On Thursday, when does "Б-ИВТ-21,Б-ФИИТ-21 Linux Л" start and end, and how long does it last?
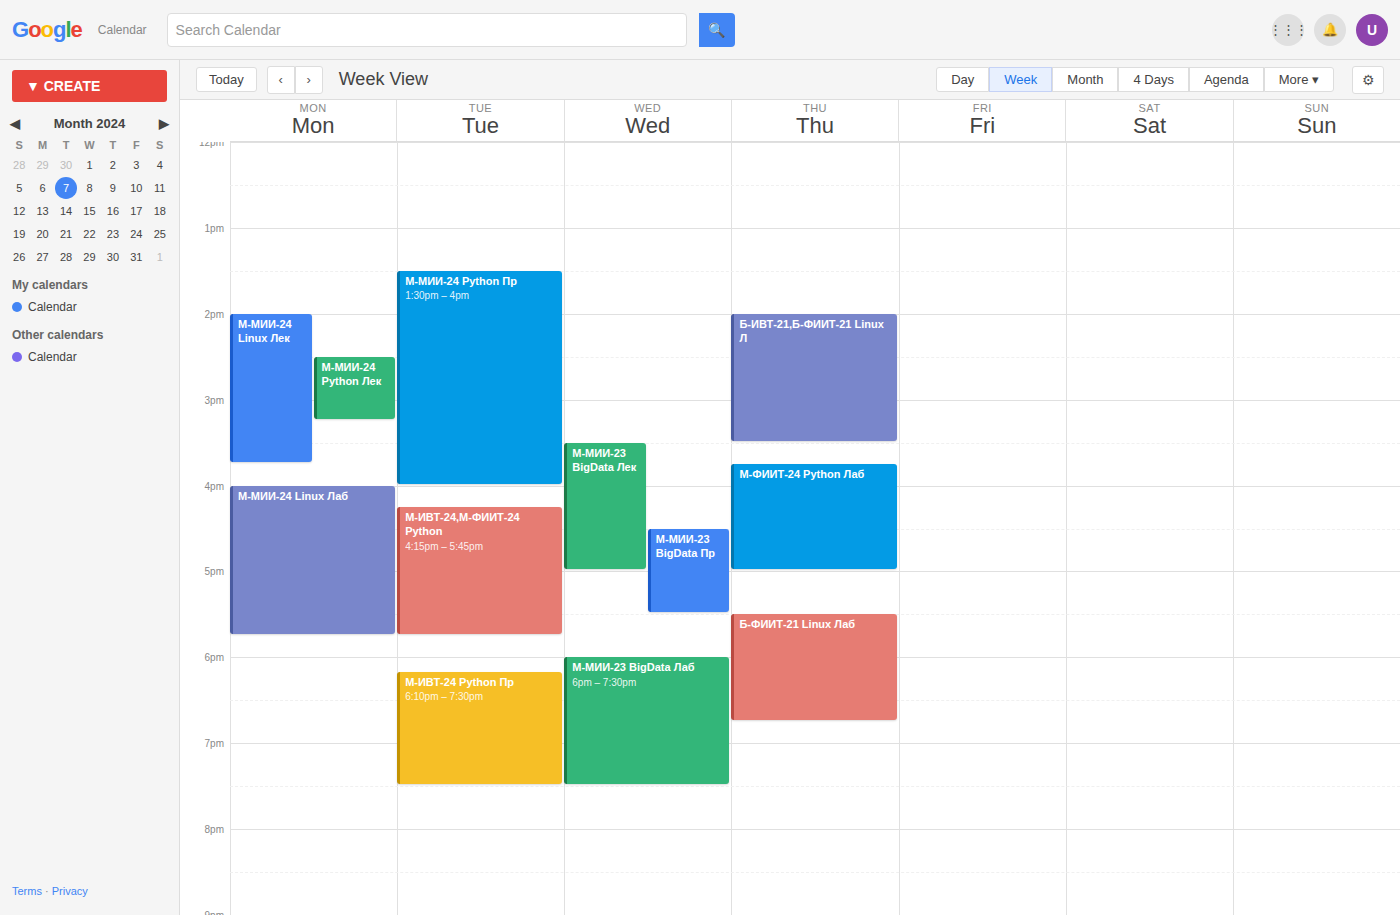
14:00 to 15:30, 1 hour 30 minutes